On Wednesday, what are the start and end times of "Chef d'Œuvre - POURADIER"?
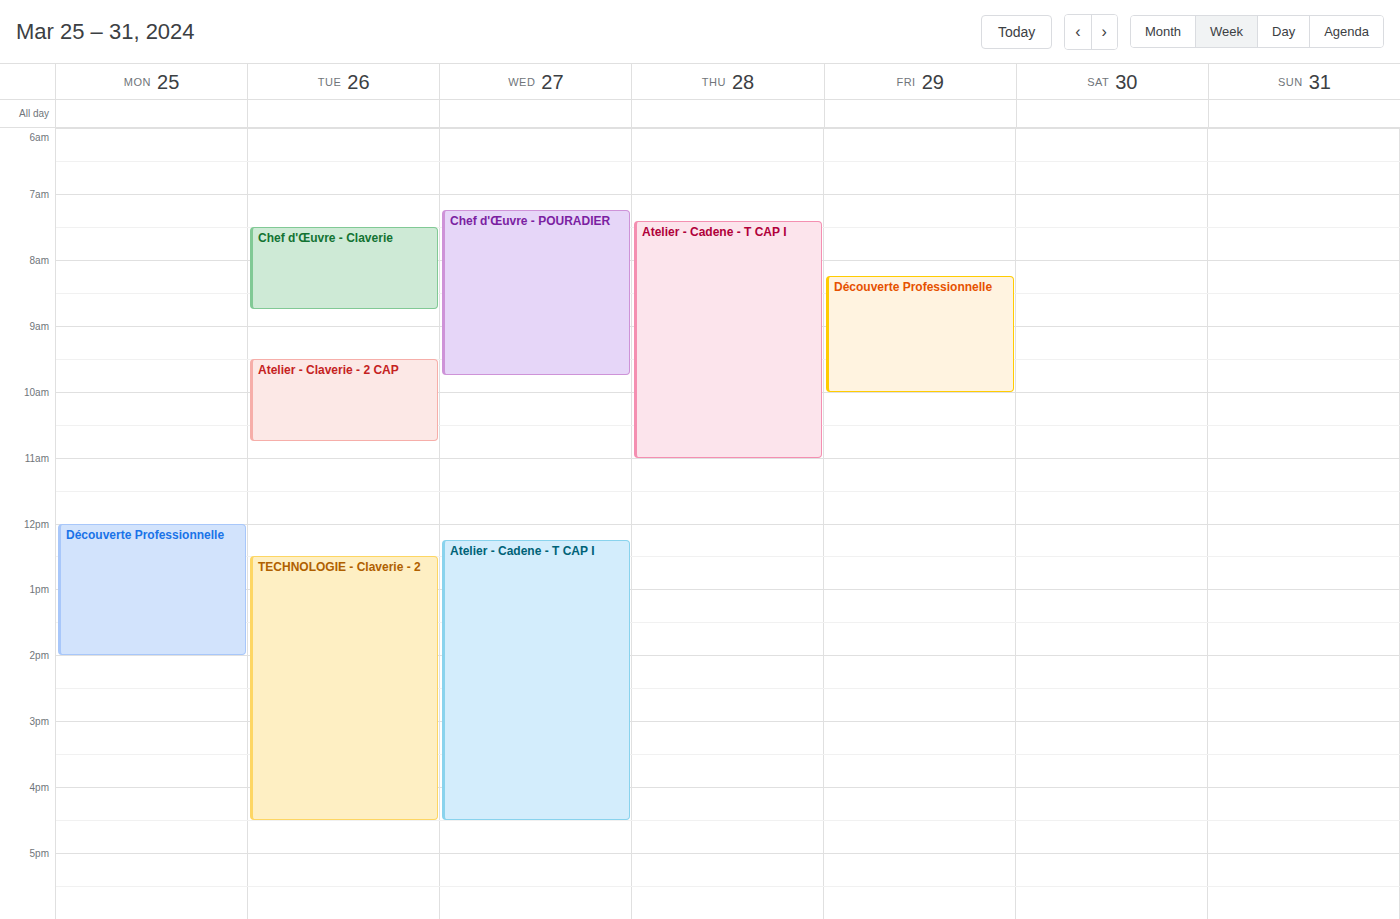
7:15 AM to 9:45 AM